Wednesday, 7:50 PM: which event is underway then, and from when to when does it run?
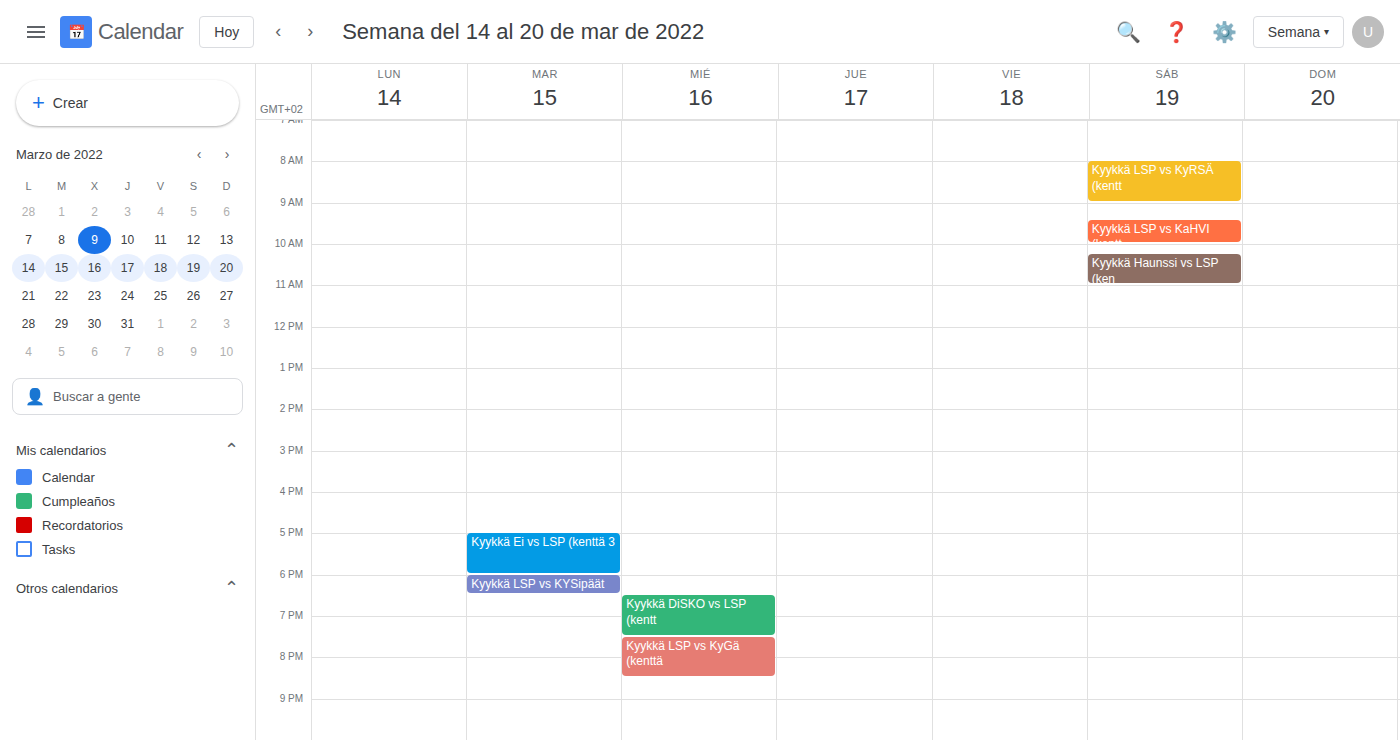
"Kyykkä LSP vs KyGä (kenttä", 7:30 PM to 8:30 PM